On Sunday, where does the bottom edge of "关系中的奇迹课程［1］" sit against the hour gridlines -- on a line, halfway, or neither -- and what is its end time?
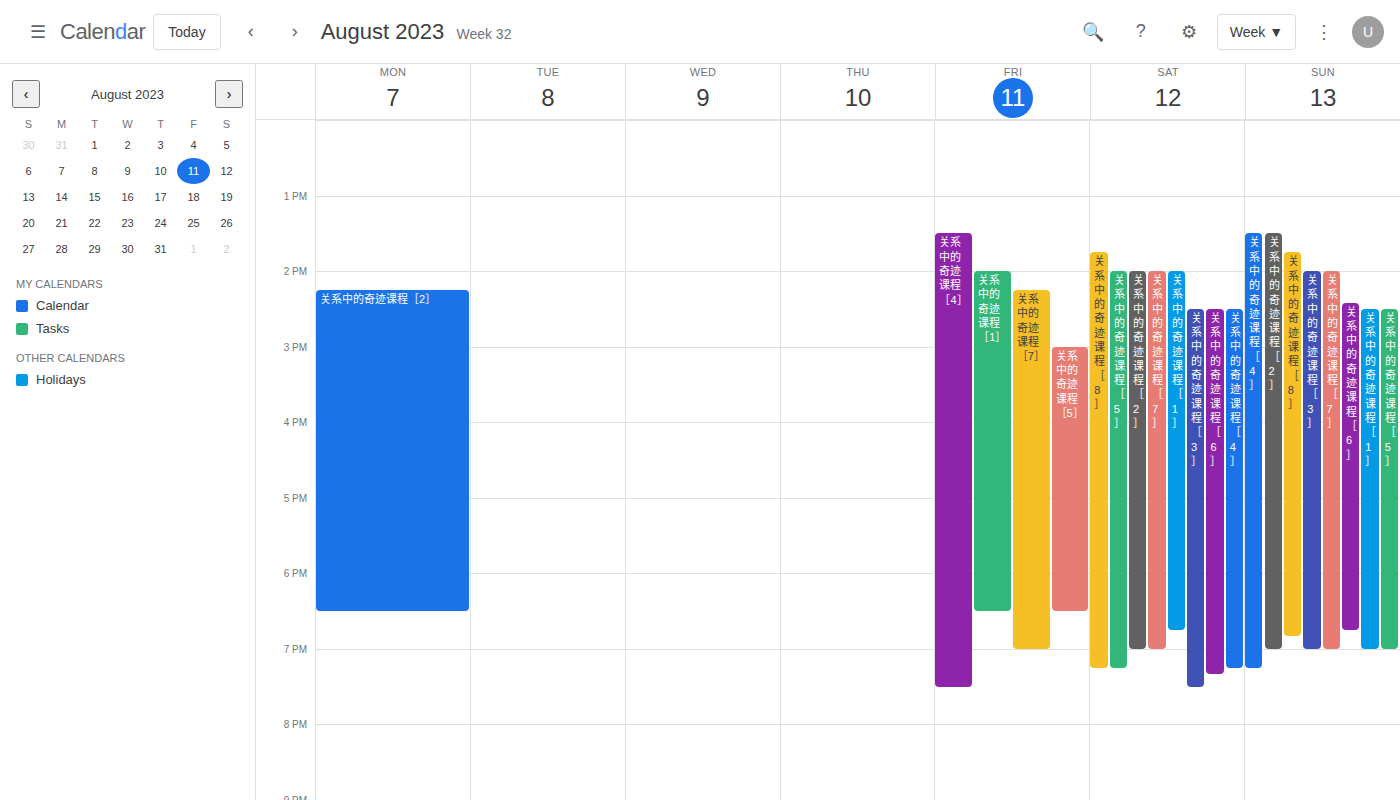
7:00 PM -- exactly on the 7 PM line.